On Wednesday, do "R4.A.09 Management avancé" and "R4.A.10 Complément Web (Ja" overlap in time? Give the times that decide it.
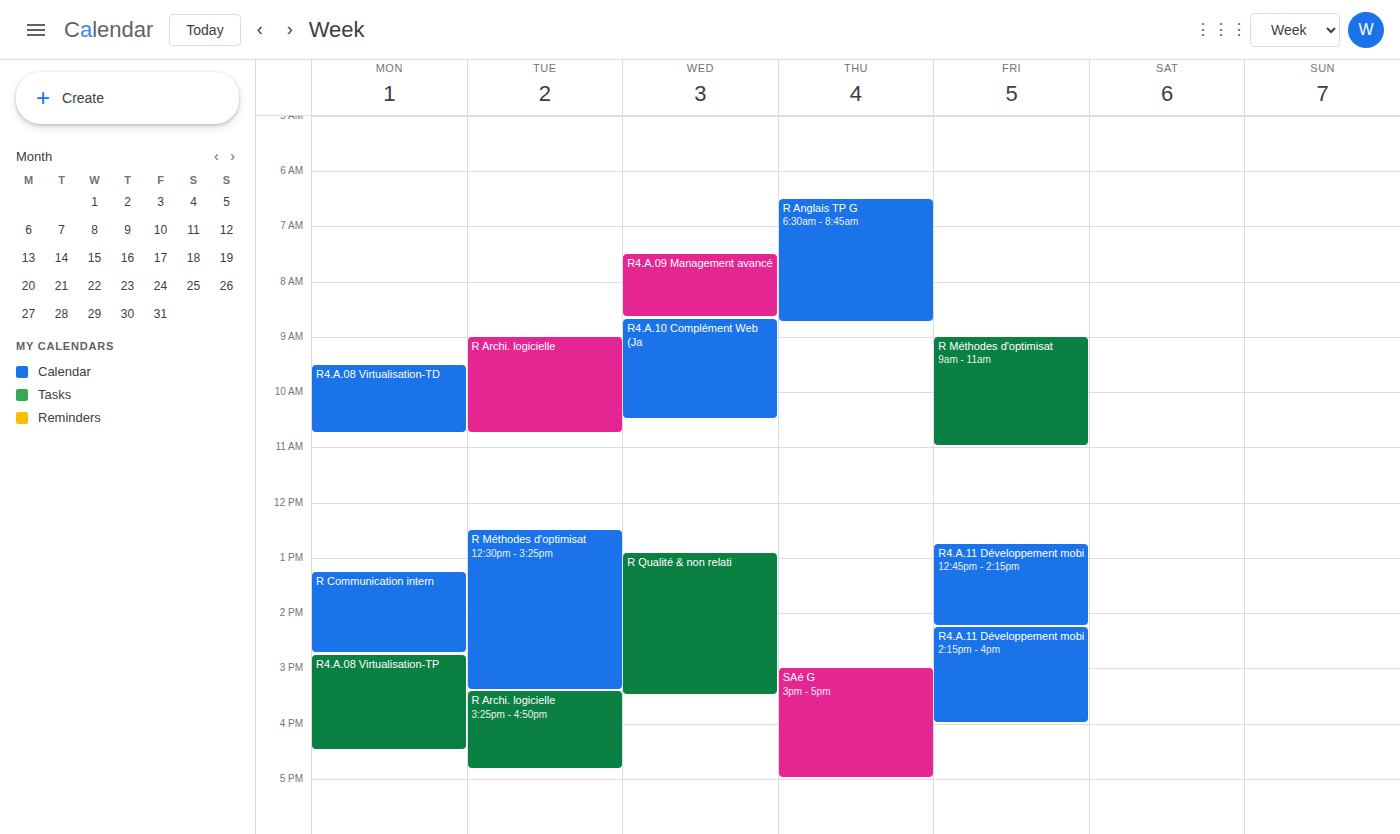
"R4.A.09 Management avancé" ends at 8:40 AM, exactly when "R4.A.10 Complément Web (Ja" starts -- they touch but do not overlap.